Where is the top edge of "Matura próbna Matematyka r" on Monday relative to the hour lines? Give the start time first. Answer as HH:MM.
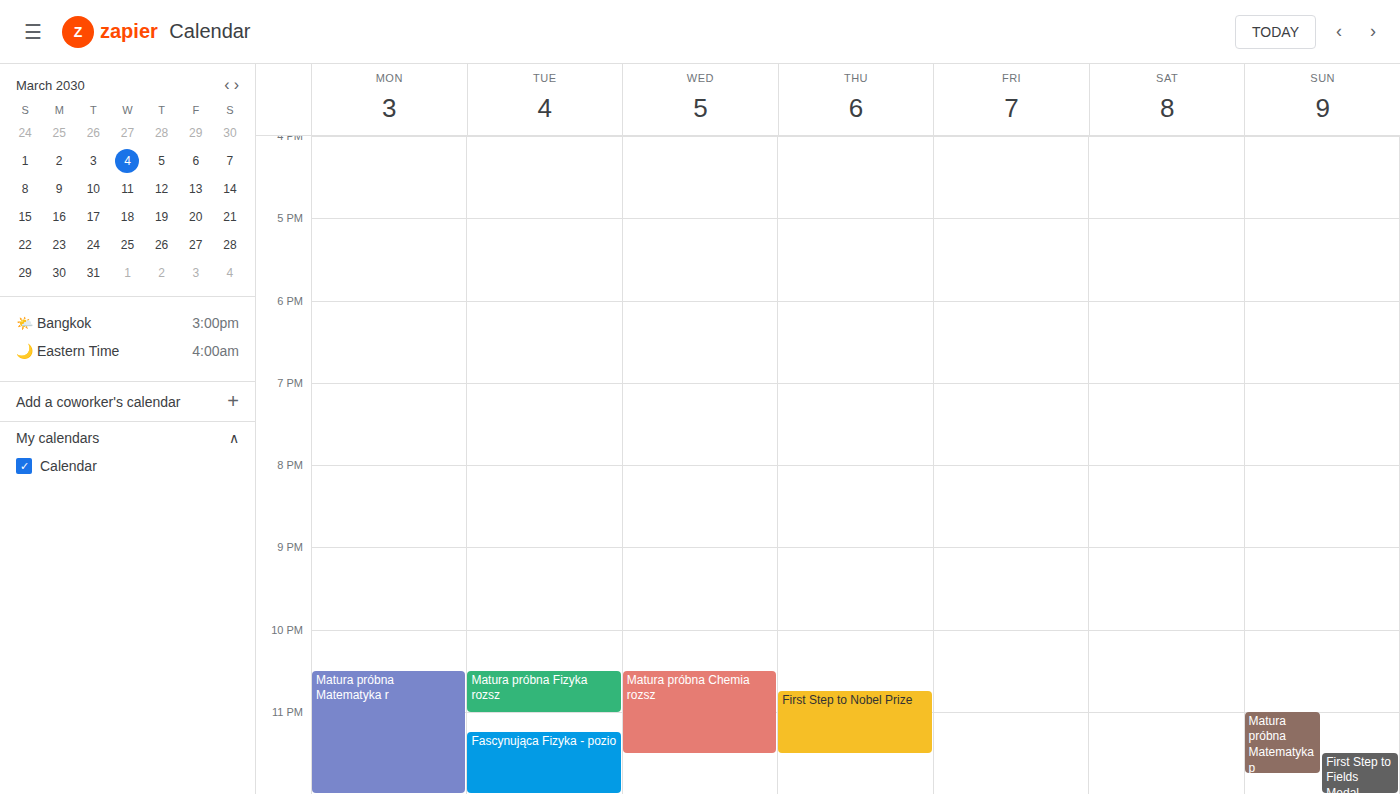
22:30 -- halfway between the 22:00 and 23:00 lines.